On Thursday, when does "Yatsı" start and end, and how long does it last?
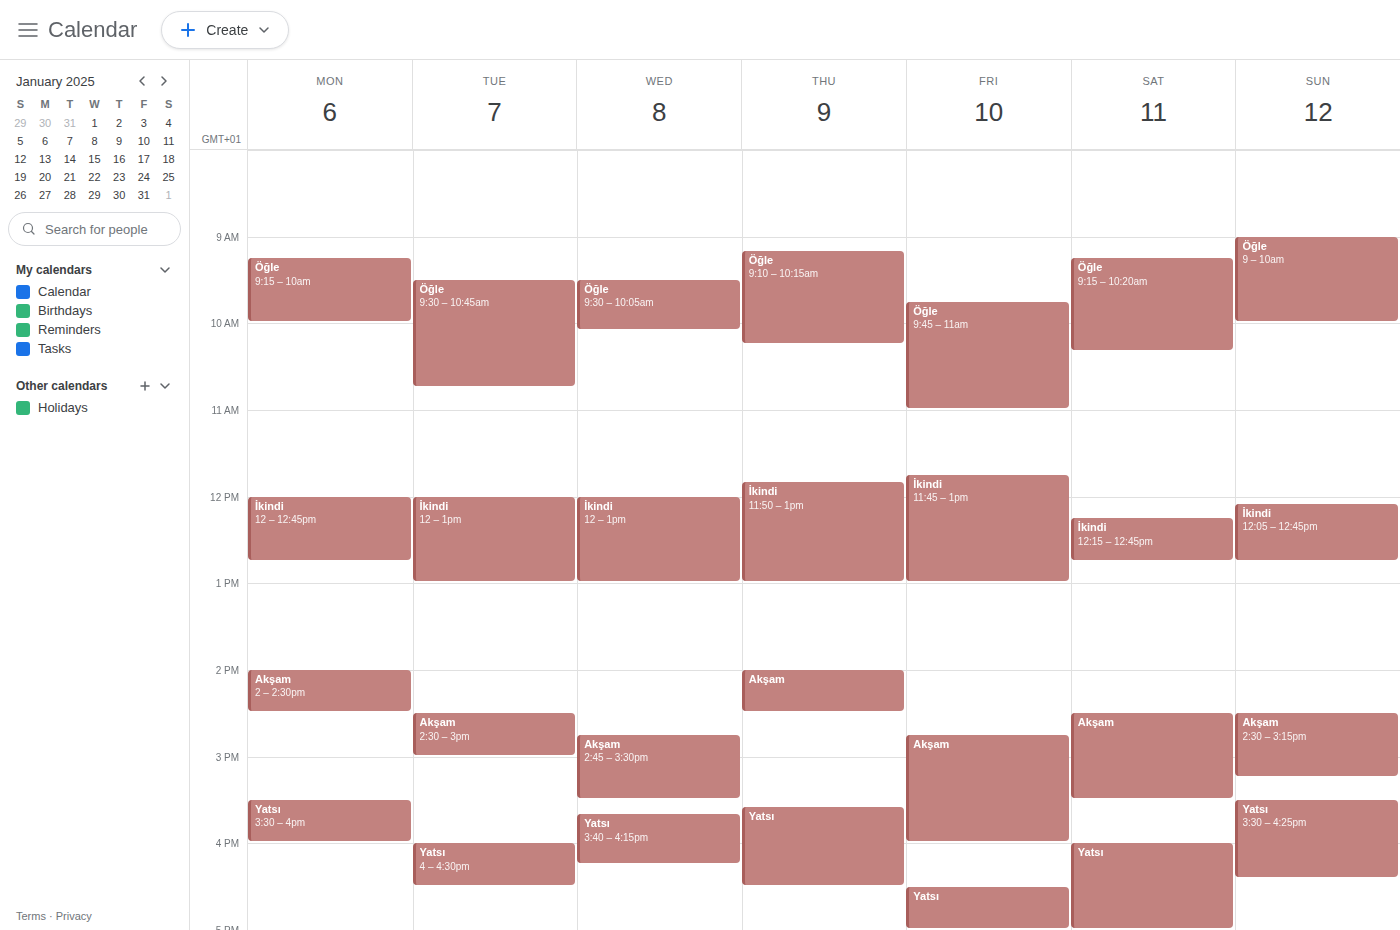
3:35 PM to 4:30 PM, 55 minutes